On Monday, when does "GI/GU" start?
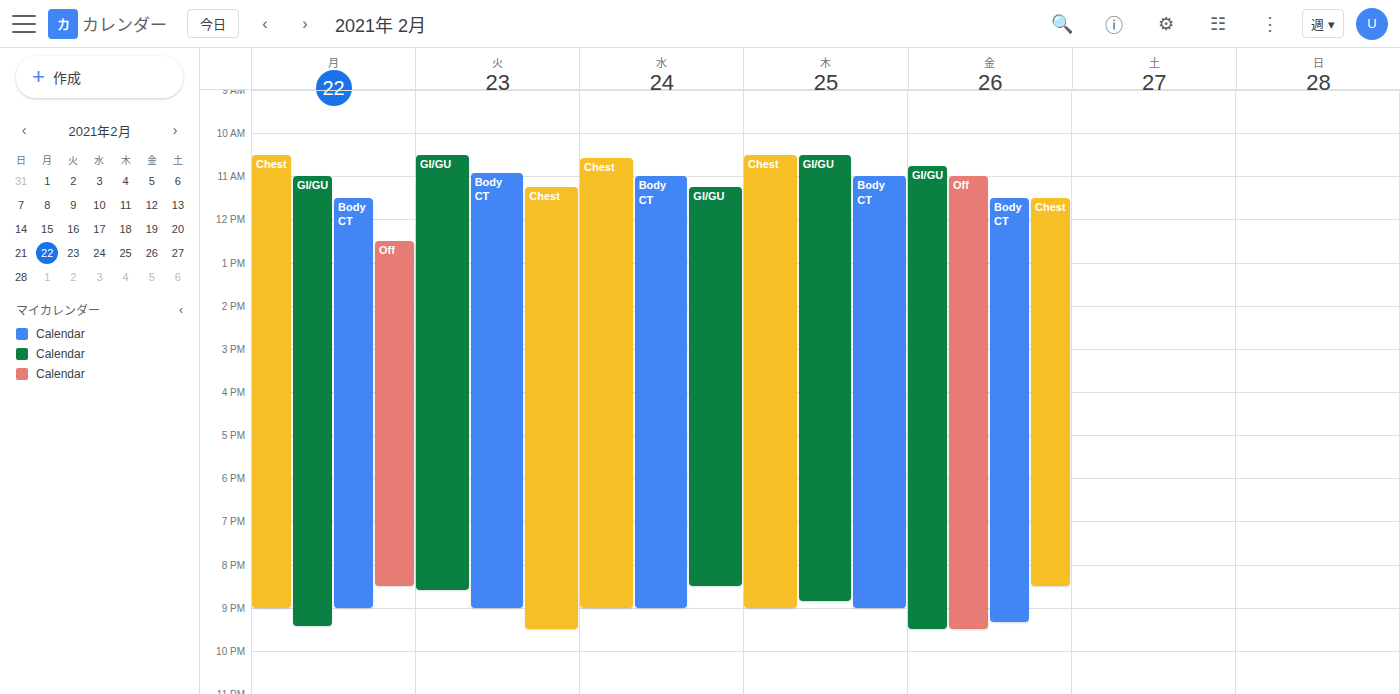
11:00 AM